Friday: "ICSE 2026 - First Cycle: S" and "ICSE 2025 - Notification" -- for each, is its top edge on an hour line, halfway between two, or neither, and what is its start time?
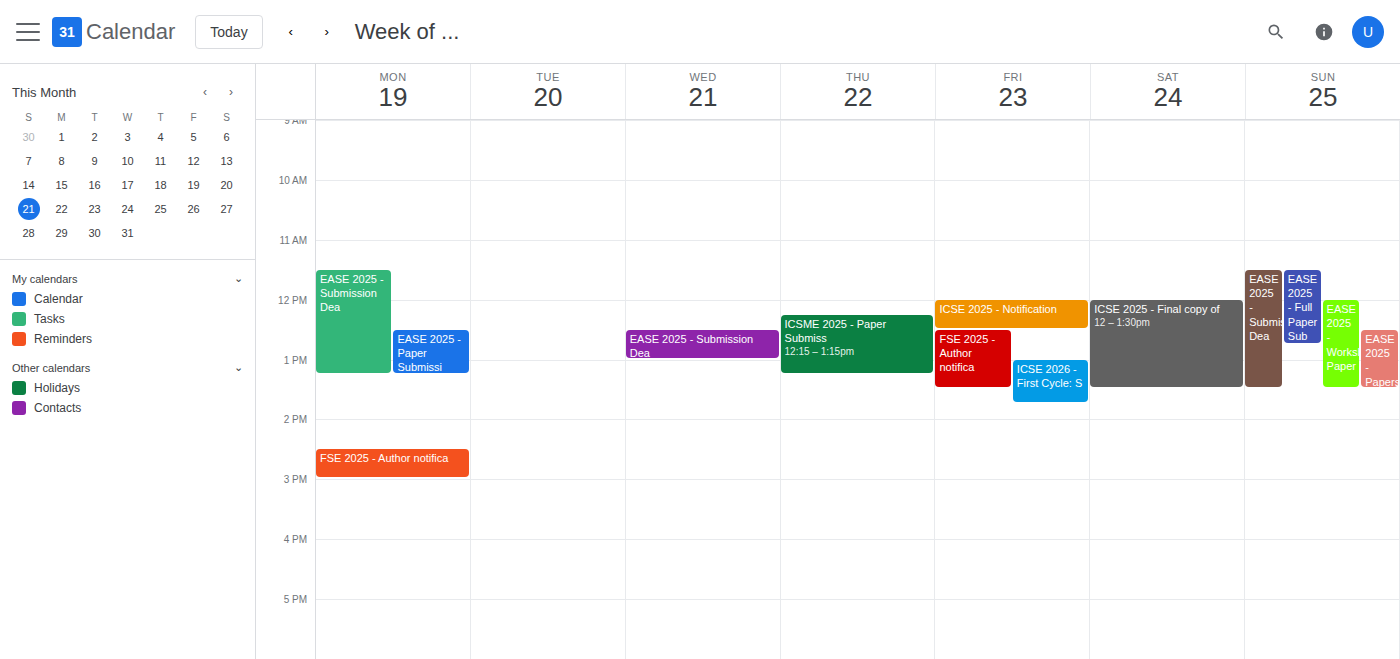
"ICSE 2026 - First Cycle: S": 1:00 PM, exactly on the 1 PM line. "ICSE 2025 - Notification": 12:00 PM, exactly on the 12 PM line.